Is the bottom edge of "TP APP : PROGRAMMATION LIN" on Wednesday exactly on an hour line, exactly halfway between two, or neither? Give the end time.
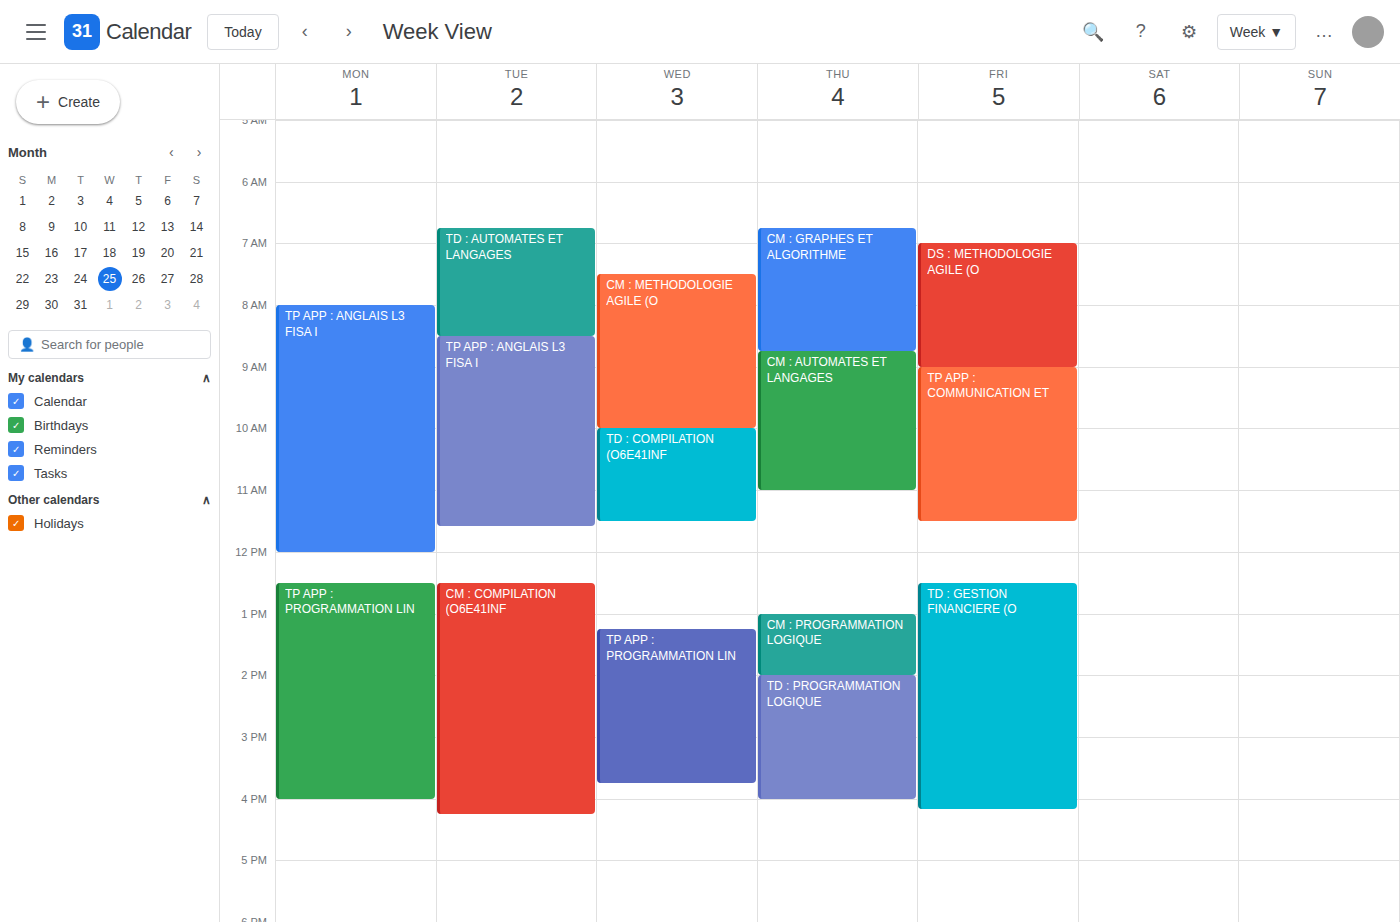
3:45 PM -- neither: three quarters of the way from the 3 PM line to the 4 PM line.